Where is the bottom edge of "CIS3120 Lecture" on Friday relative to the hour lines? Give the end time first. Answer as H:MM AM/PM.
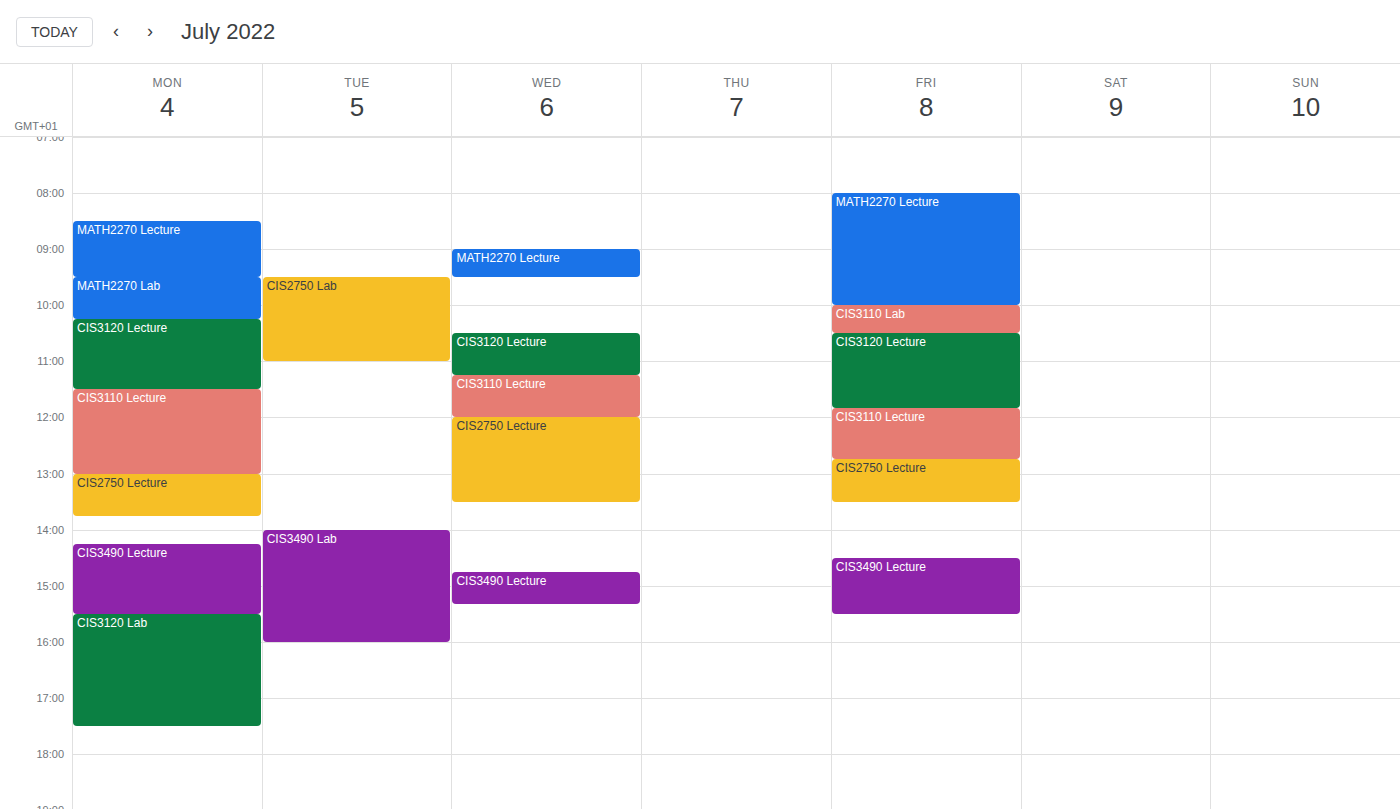
11:50 AM -- neither: 50 minutes below the 11 AM line and 10 minutes above the 12 PM line.